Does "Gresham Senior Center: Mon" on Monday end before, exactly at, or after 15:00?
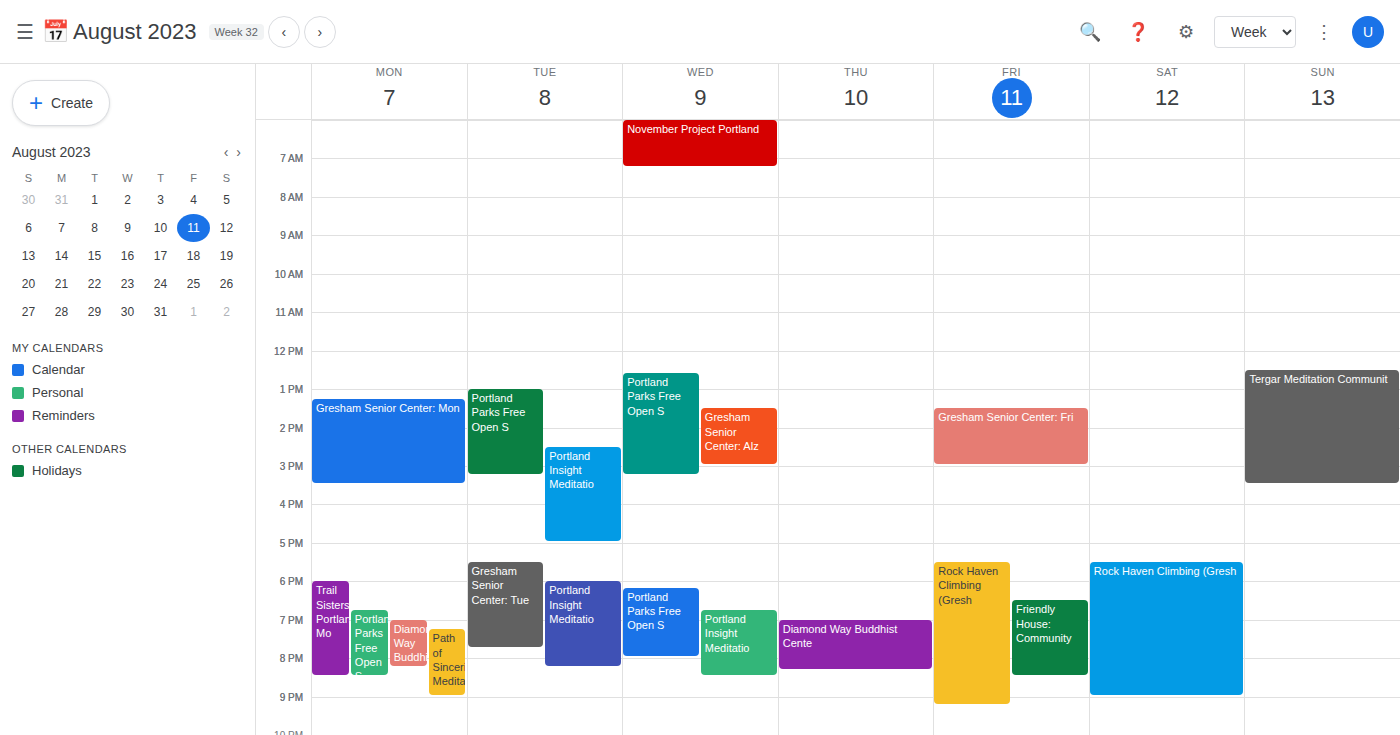
15:30 -- after 15:00, 30 minutes below the 15:00 line.